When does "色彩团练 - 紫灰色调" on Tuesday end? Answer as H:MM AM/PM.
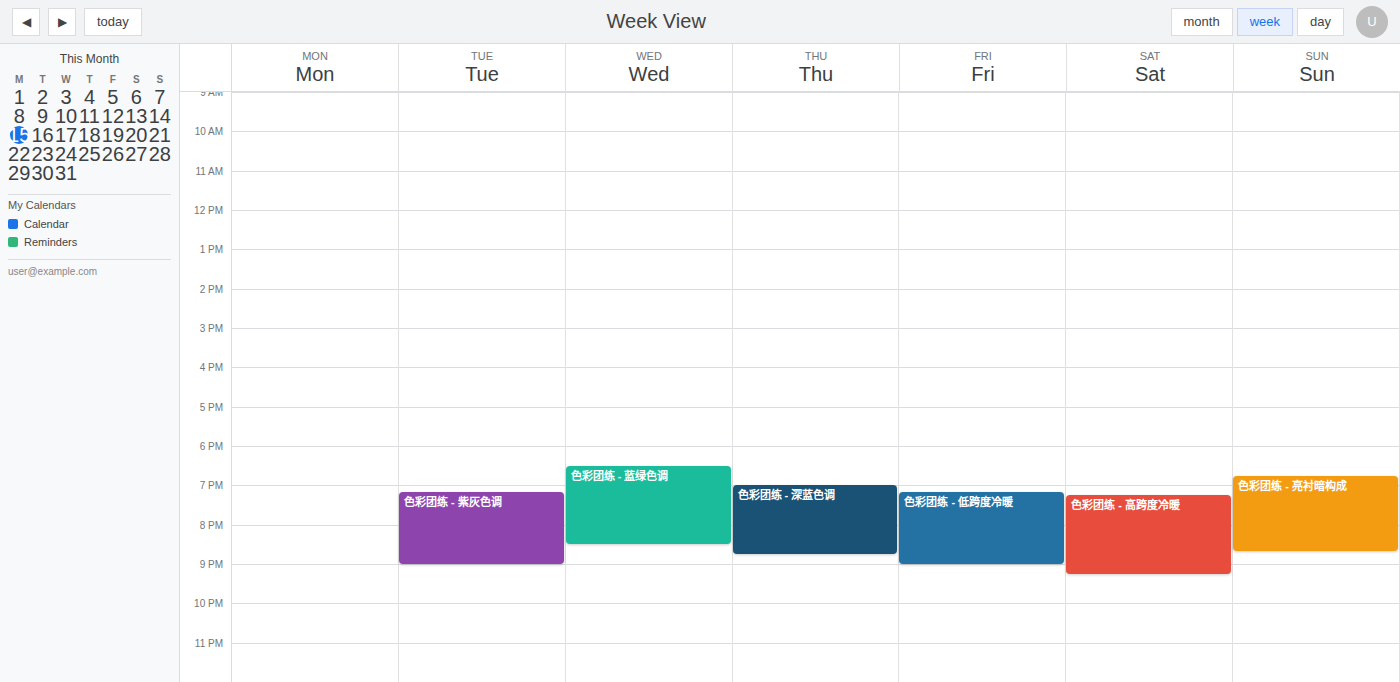
9:00 PM